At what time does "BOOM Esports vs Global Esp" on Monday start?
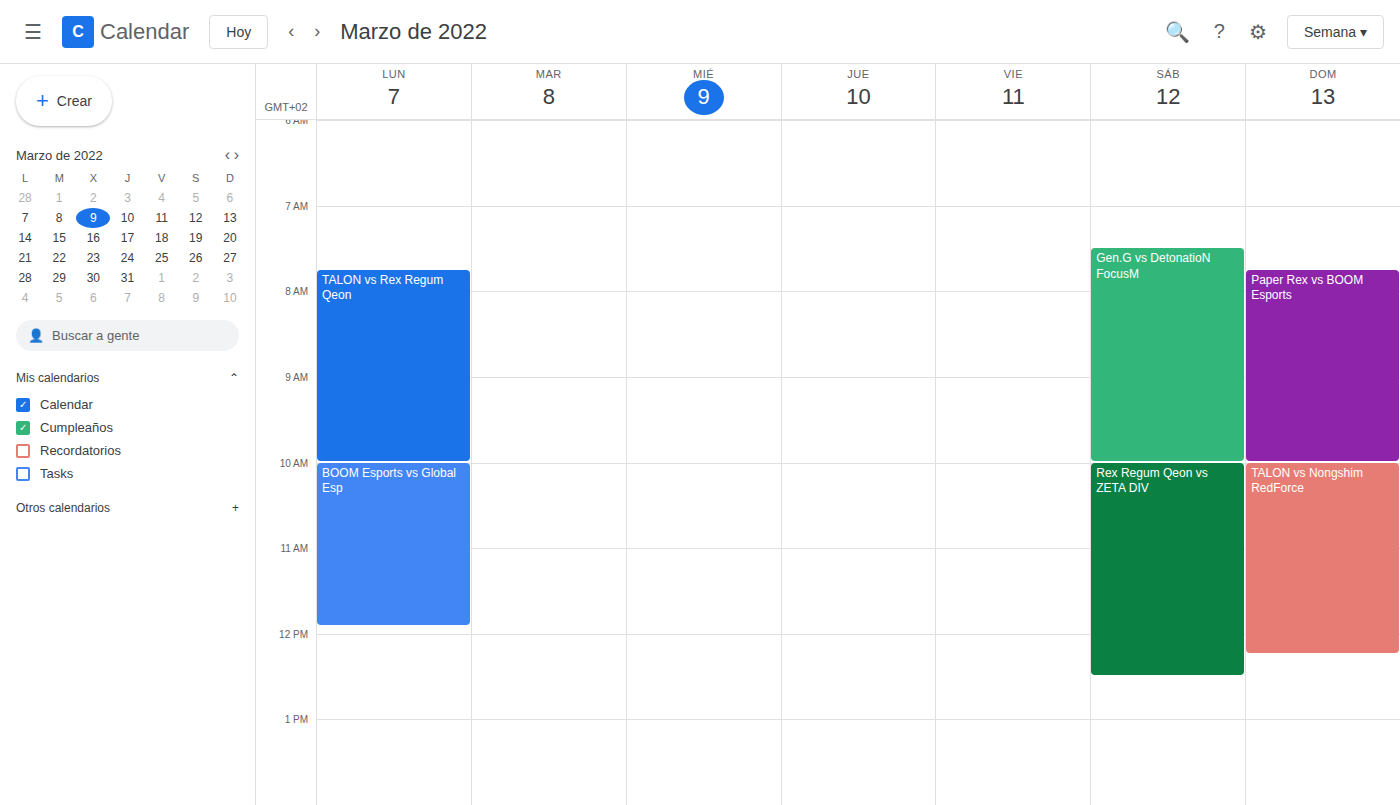
10:00 AM